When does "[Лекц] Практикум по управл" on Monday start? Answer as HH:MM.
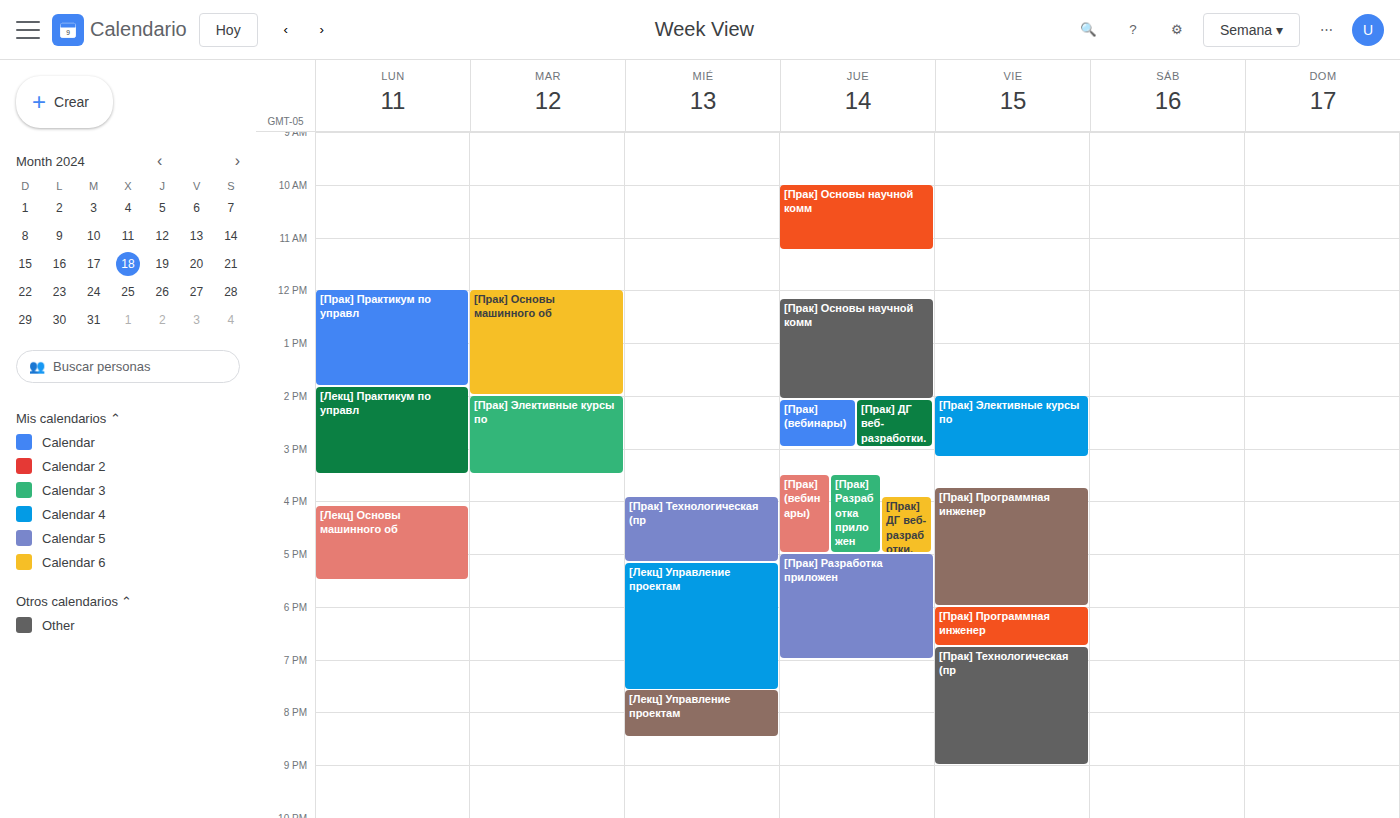
13:50